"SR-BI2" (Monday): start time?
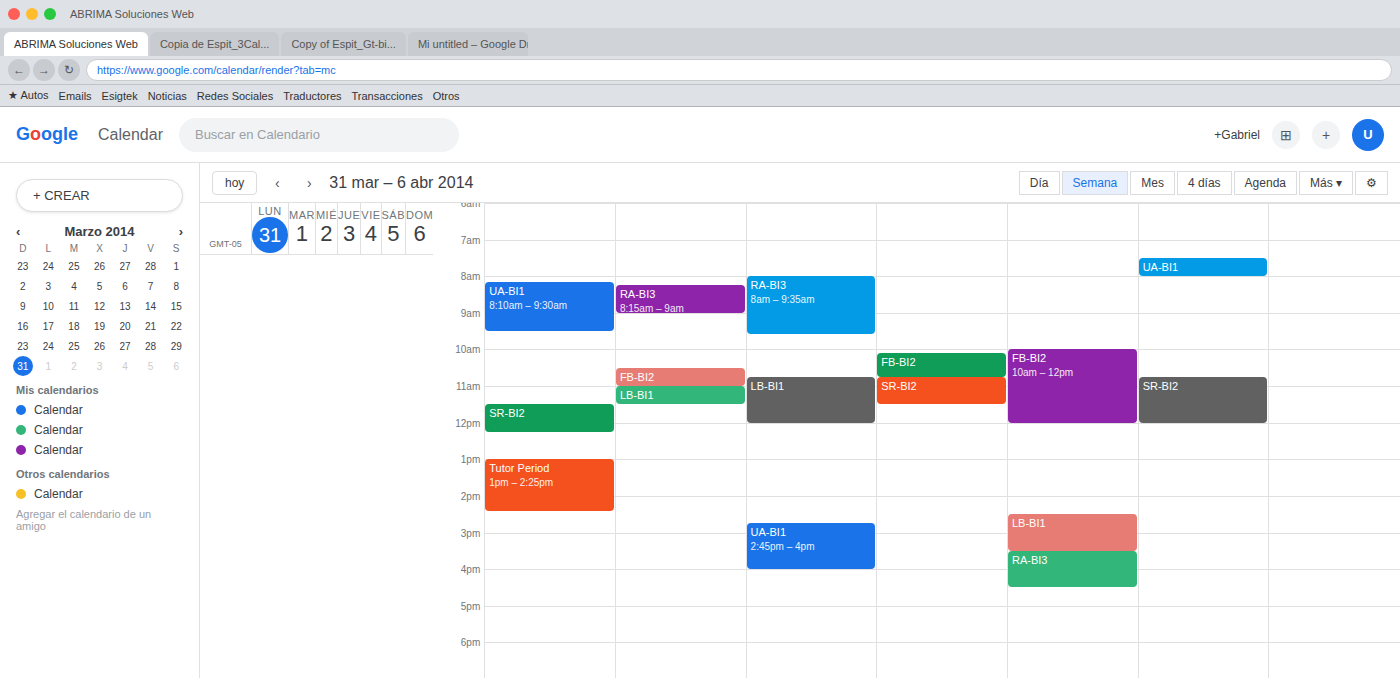
11:30 AM